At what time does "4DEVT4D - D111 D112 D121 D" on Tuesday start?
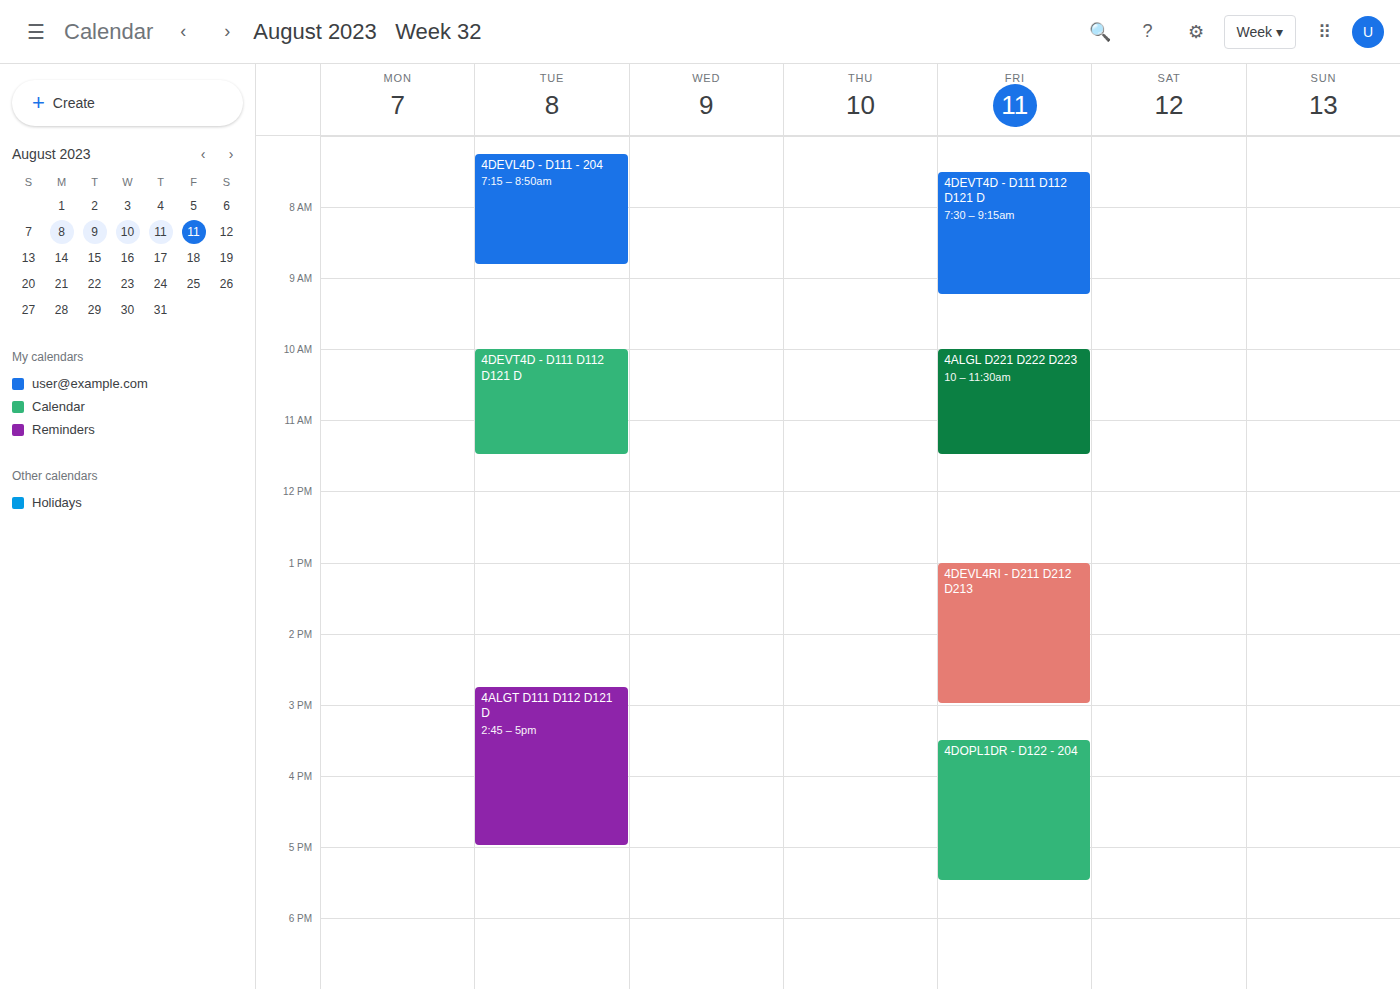
10:00 AM